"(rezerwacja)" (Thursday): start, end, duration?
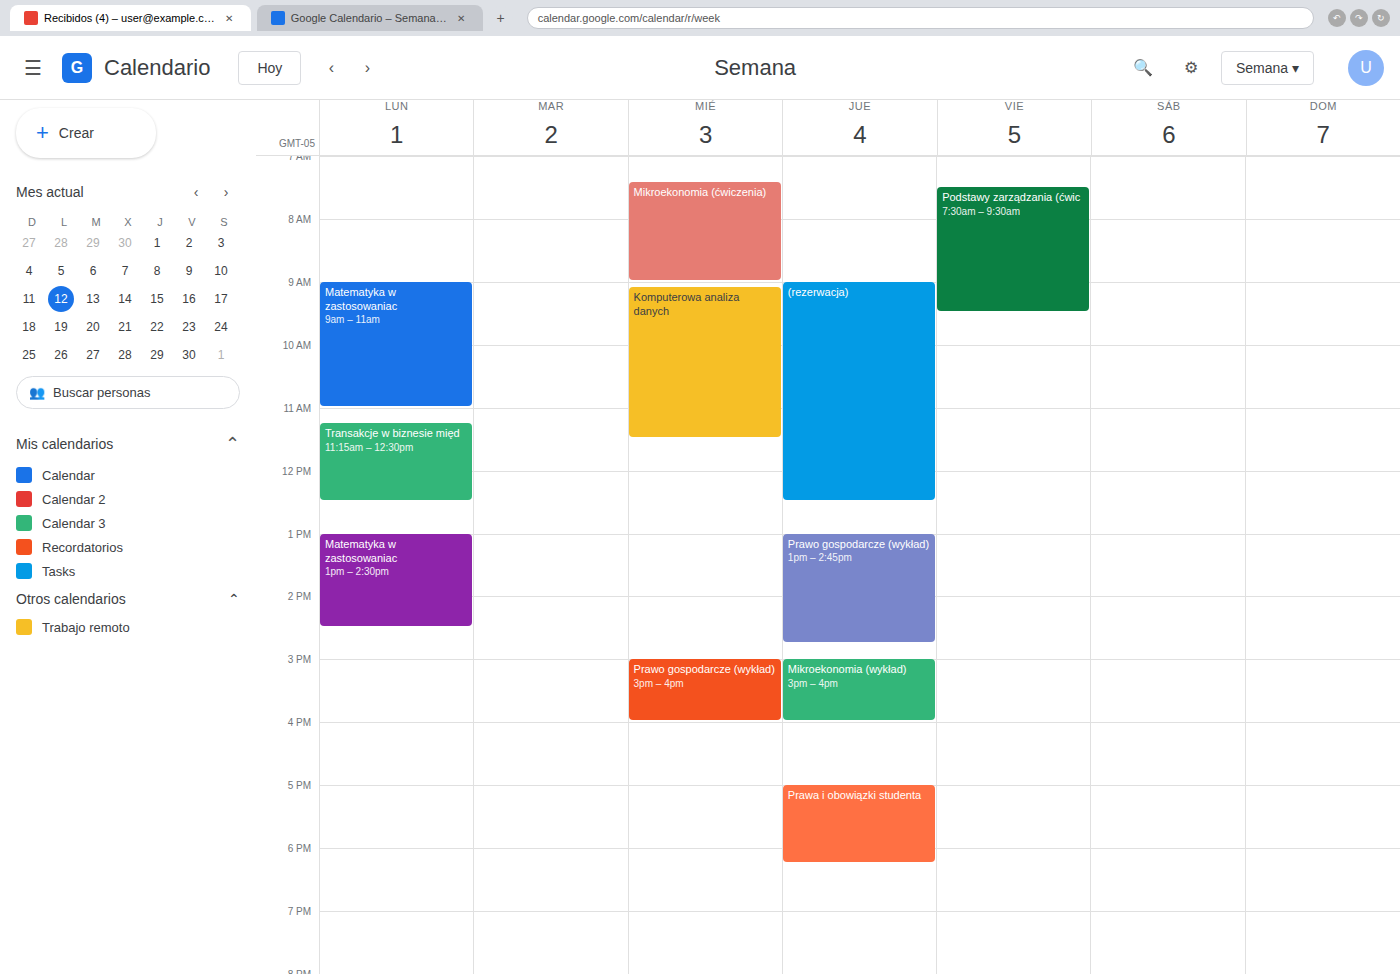
9:00 AM to 12:30 PM, 3 hours 30 minutes